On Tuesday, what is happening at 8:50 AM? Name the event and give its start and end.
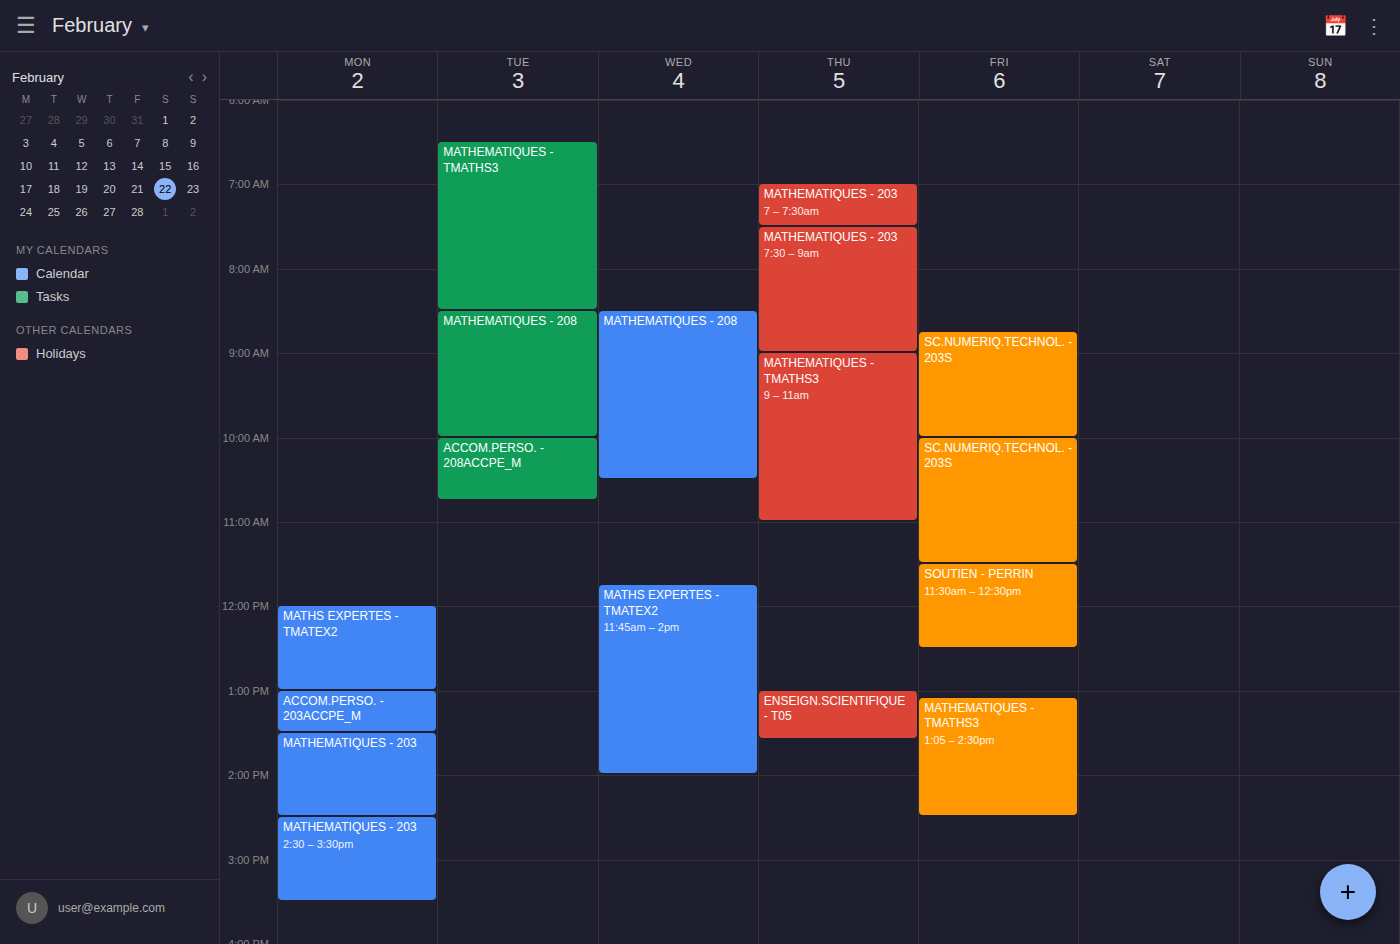
"MATHEMATIQUES - 208", 8:30 AM to 10:00 AM